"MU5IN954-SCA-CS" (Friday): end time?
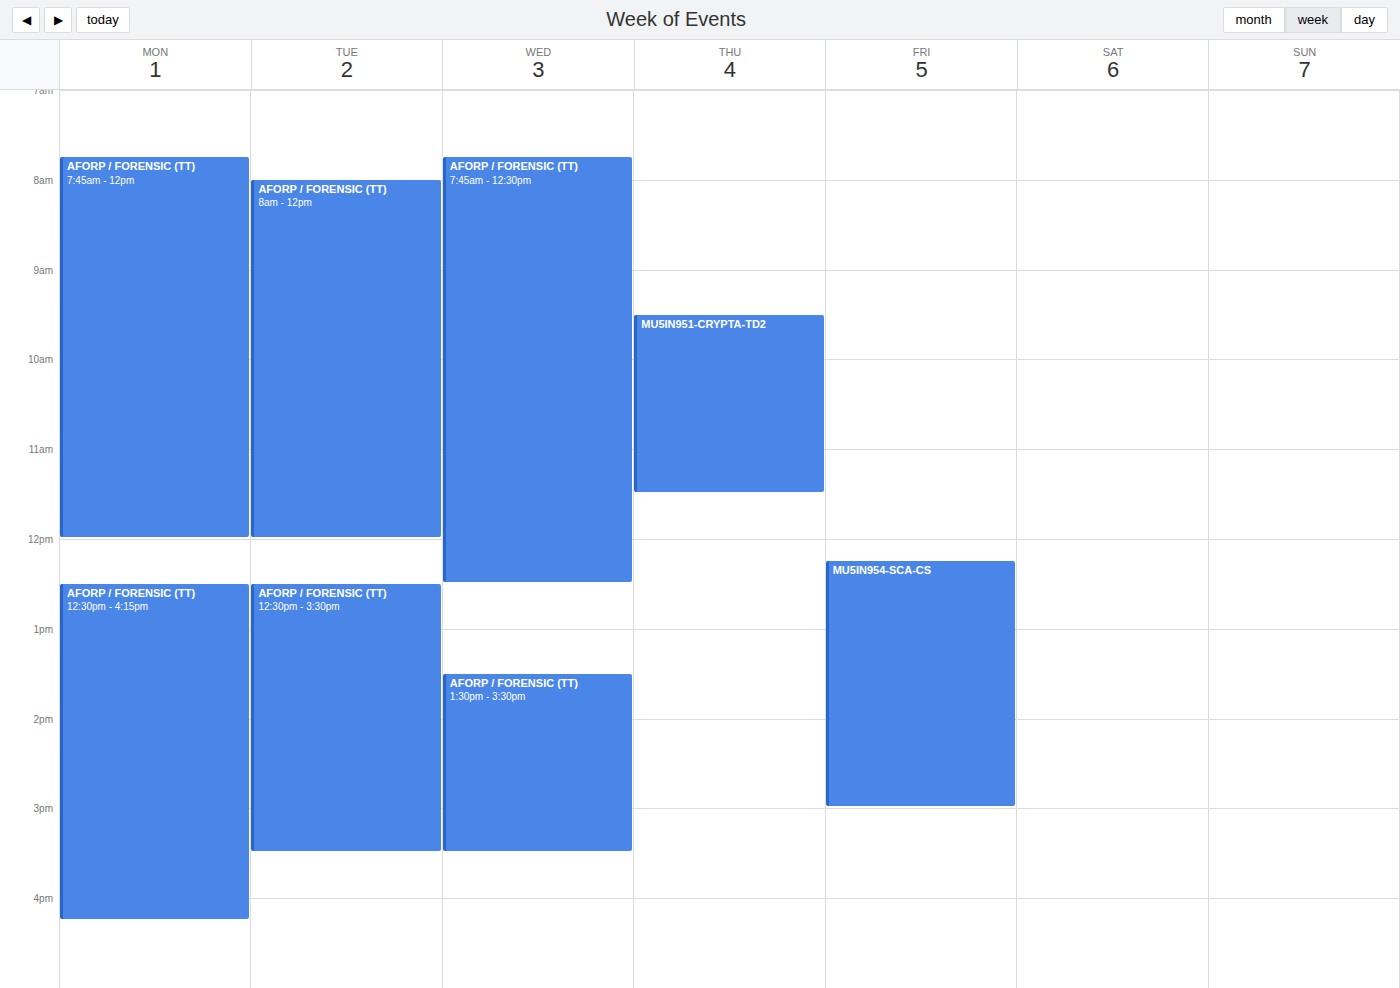
3:00 PM